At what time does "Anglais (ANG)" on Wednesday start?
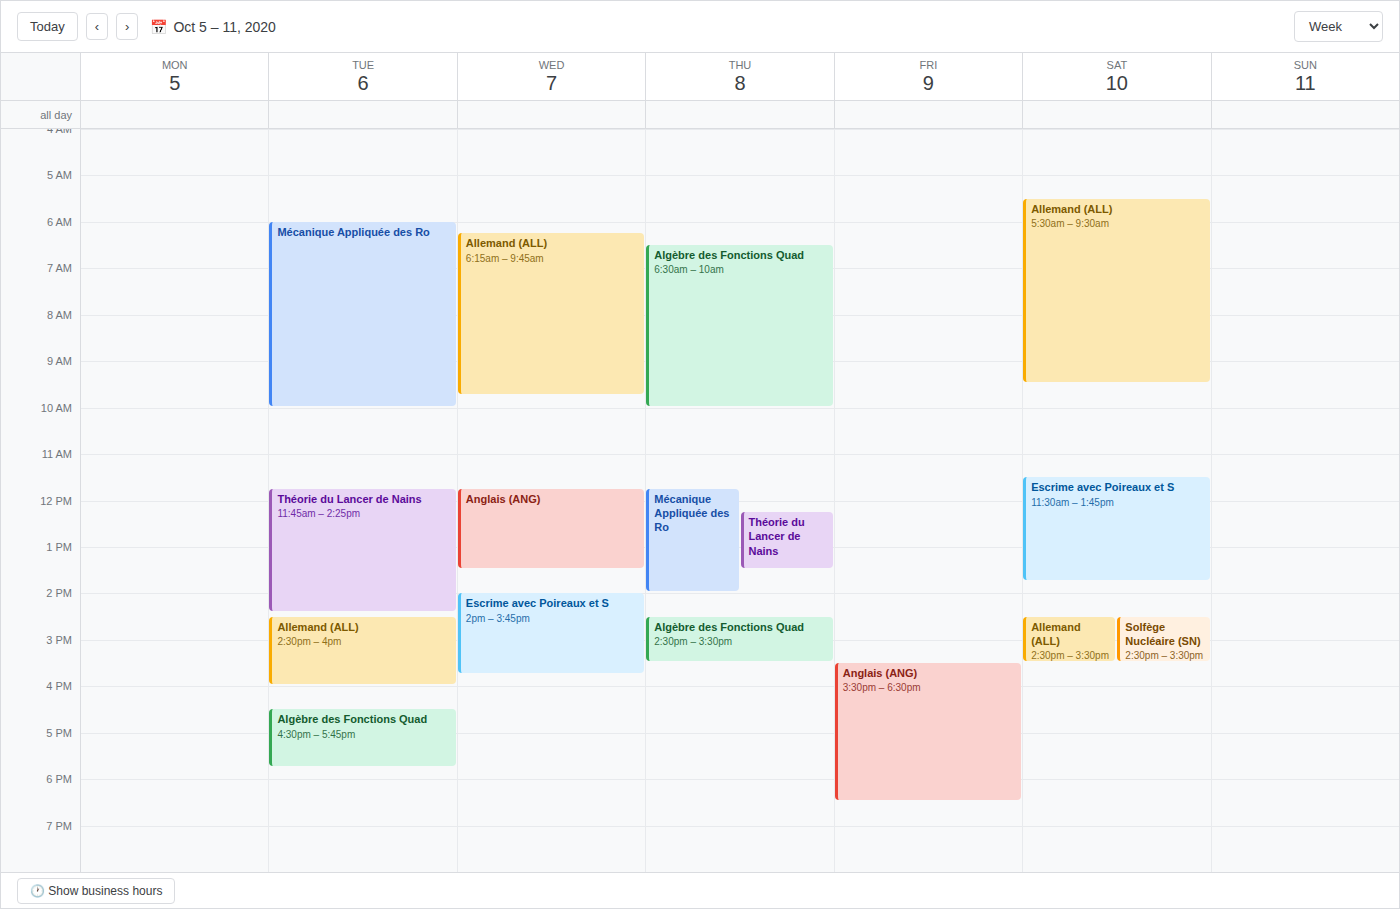
11:45 AM